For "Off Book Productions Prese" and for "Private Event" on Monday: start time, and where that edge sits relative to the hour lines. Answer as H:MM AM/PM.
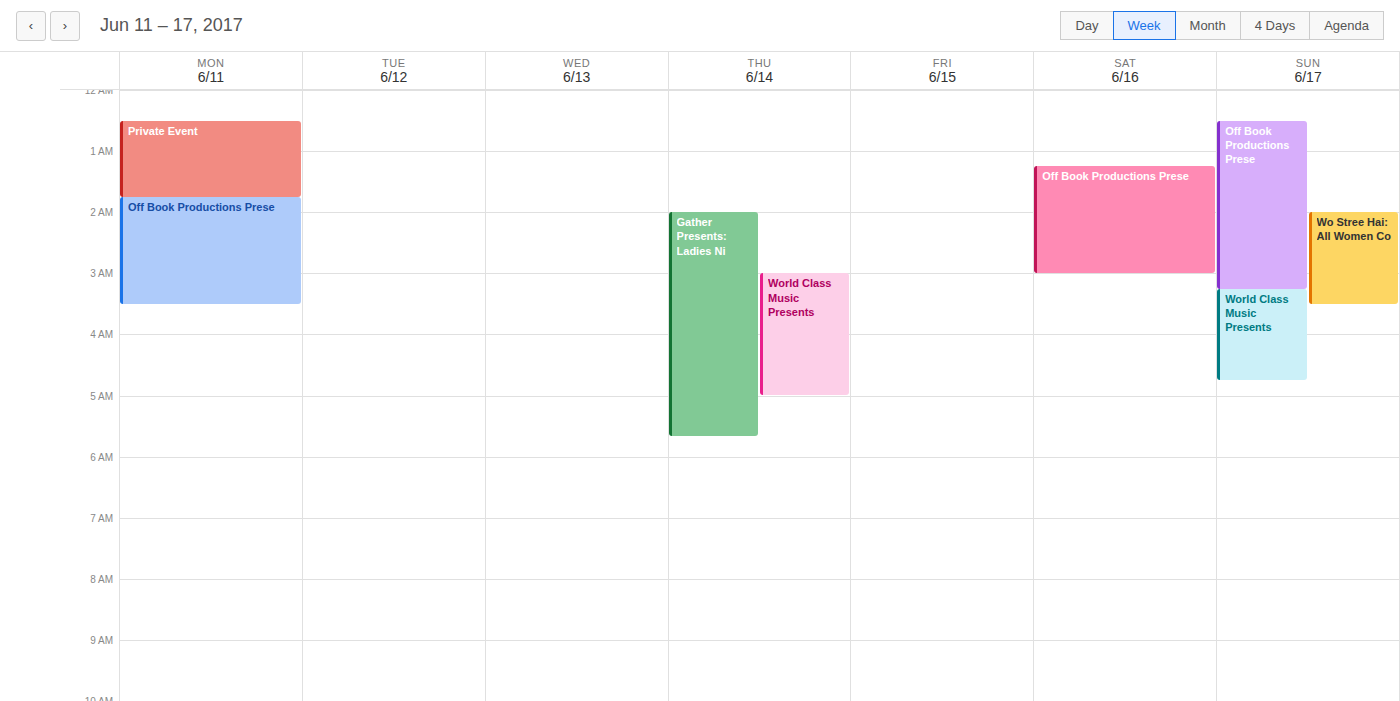
"Off Book Productions Prese": 1:45 AM, neither: three quarters of the way from the 1 AM line to the 2 AM line. "Private Event": 12:30 AM, halfway between the 12 AM and 1 AM lines.